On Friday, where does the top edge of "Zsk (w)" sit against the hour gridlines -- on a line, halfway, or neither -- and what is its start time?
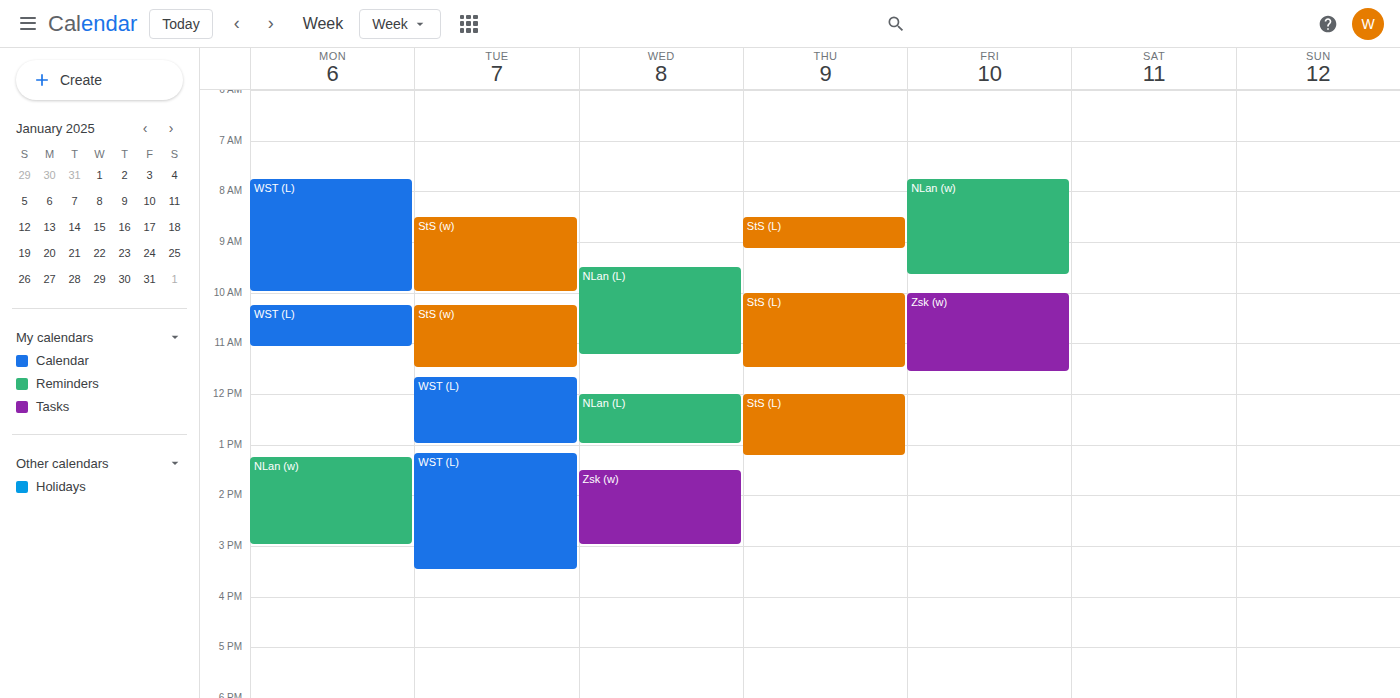
10:00 AM -- exactly on the 10 AM line.